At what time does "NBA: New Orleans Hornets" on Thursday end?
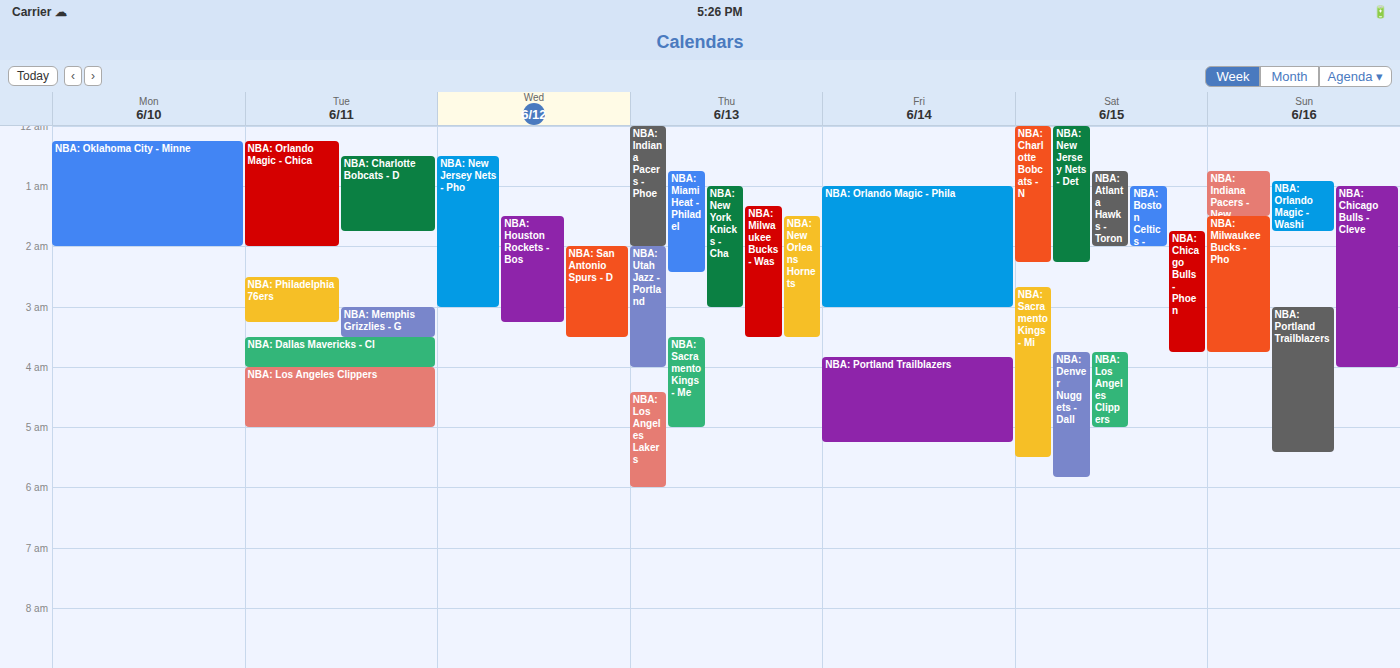
03:30